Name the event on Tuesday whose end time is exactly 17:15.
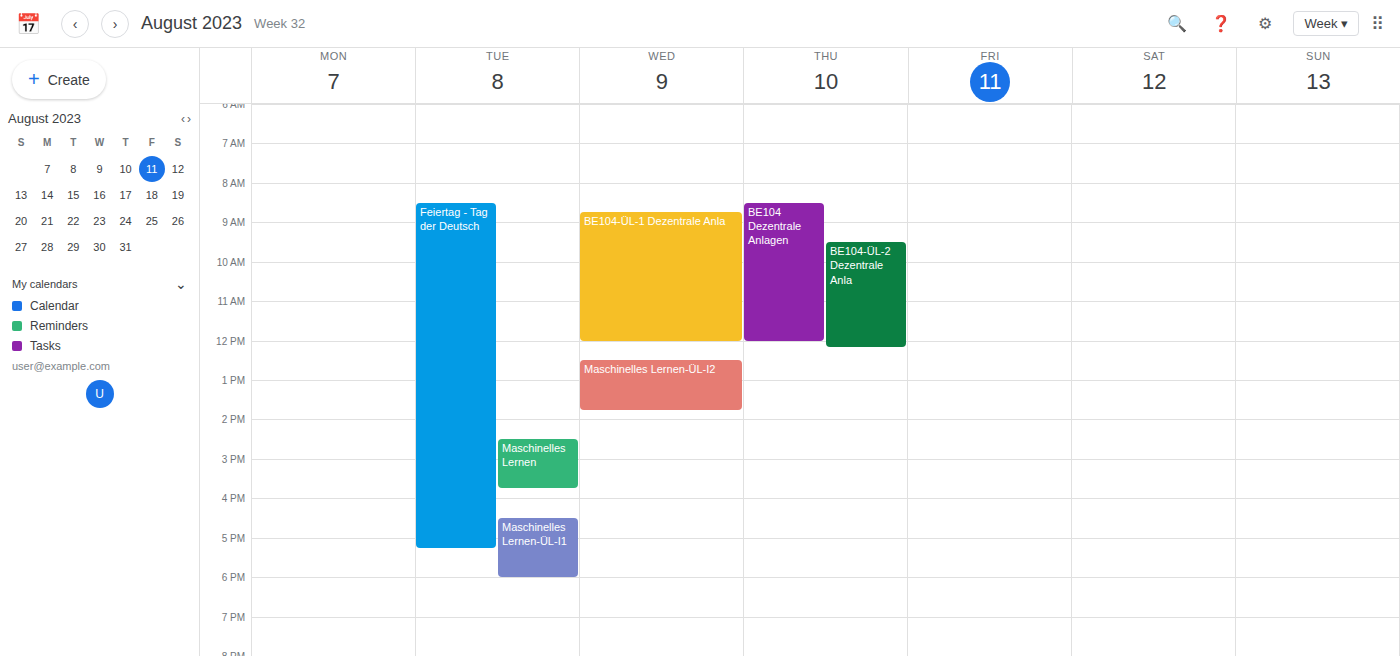
"Feiertag - Tag der Deutsch"